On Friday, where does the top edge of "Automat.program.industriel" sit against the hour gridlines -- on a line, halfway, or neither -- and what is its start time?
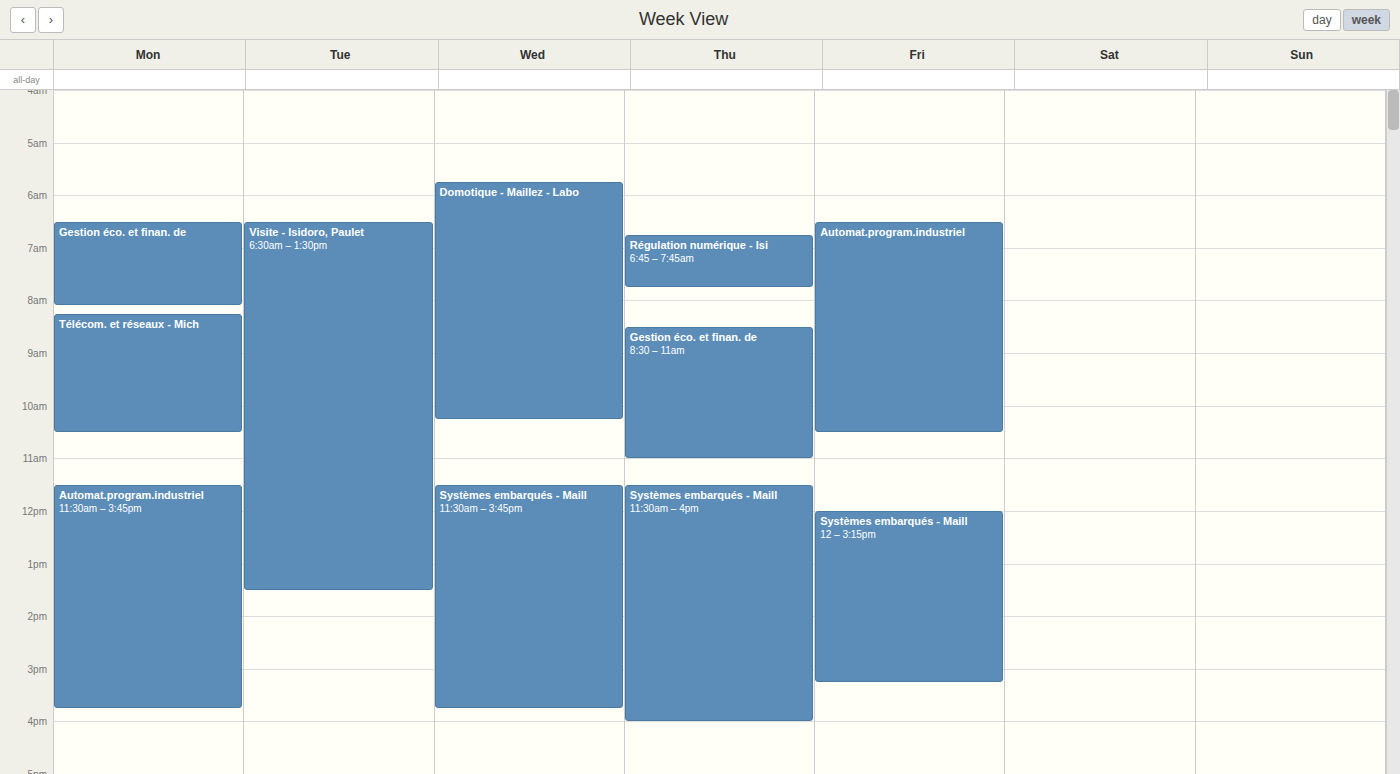
6:30 AM -- halfway between the 6 AM and 7 AM lines.